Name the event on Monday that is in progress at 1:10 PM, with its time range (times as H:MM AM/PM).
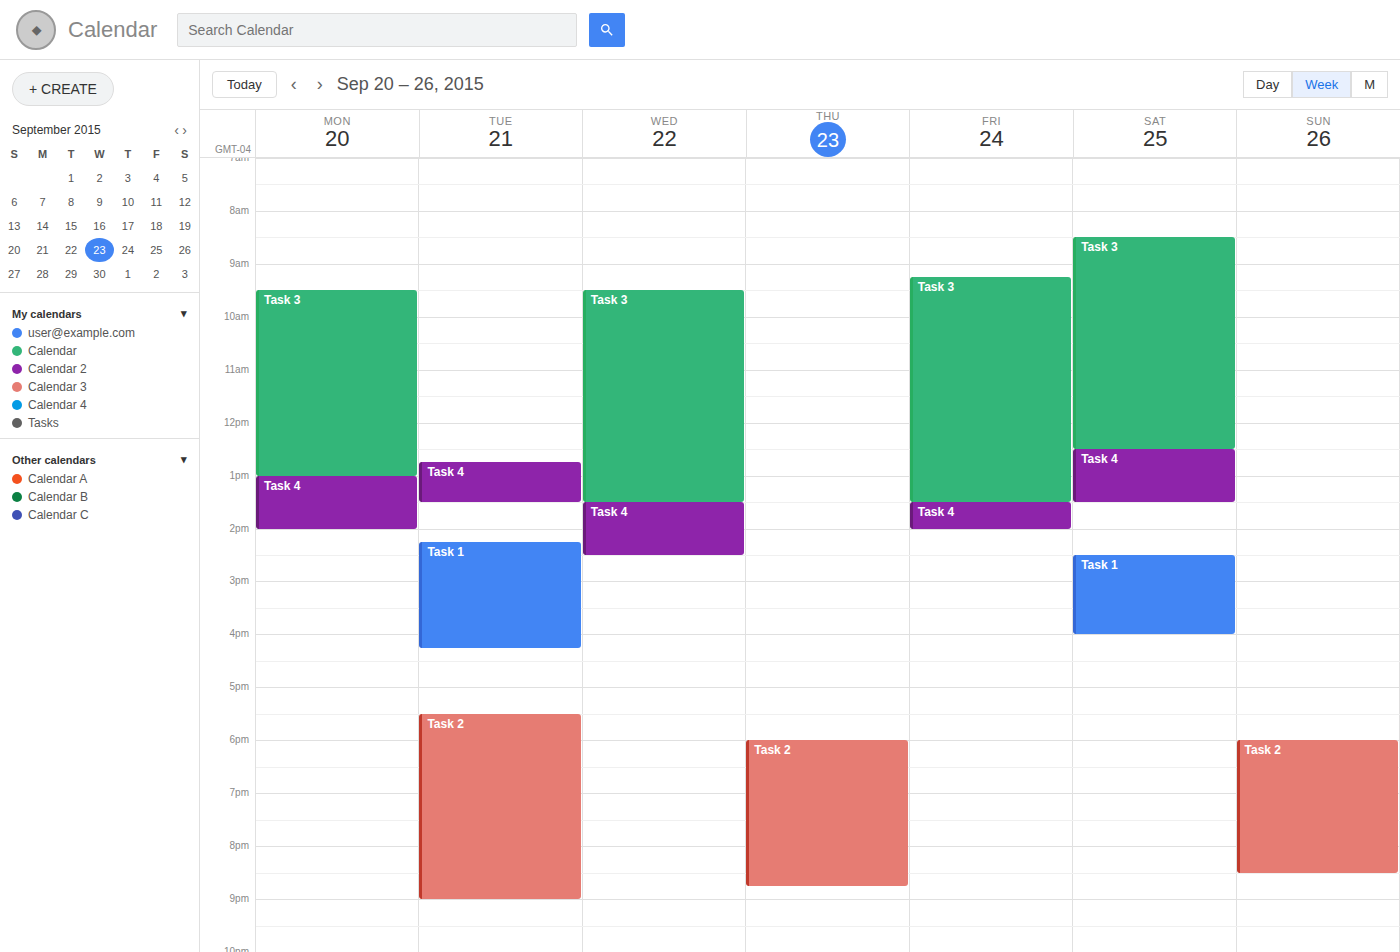
"Task 4", 1:00 PM to 2:00 PM